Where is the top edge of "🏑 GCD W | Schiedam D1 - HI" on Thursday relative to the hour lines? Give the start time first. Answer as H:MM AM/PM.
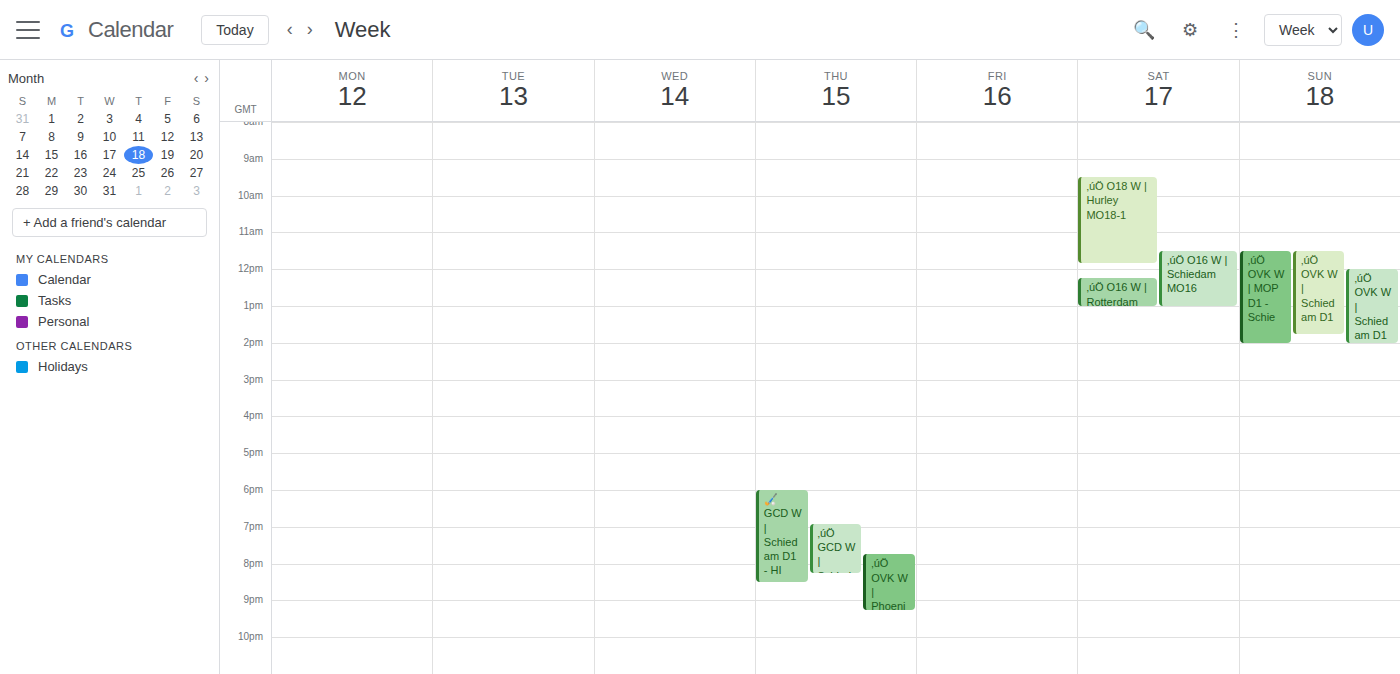
6:00 PM -- exactly on the 6 PM line.